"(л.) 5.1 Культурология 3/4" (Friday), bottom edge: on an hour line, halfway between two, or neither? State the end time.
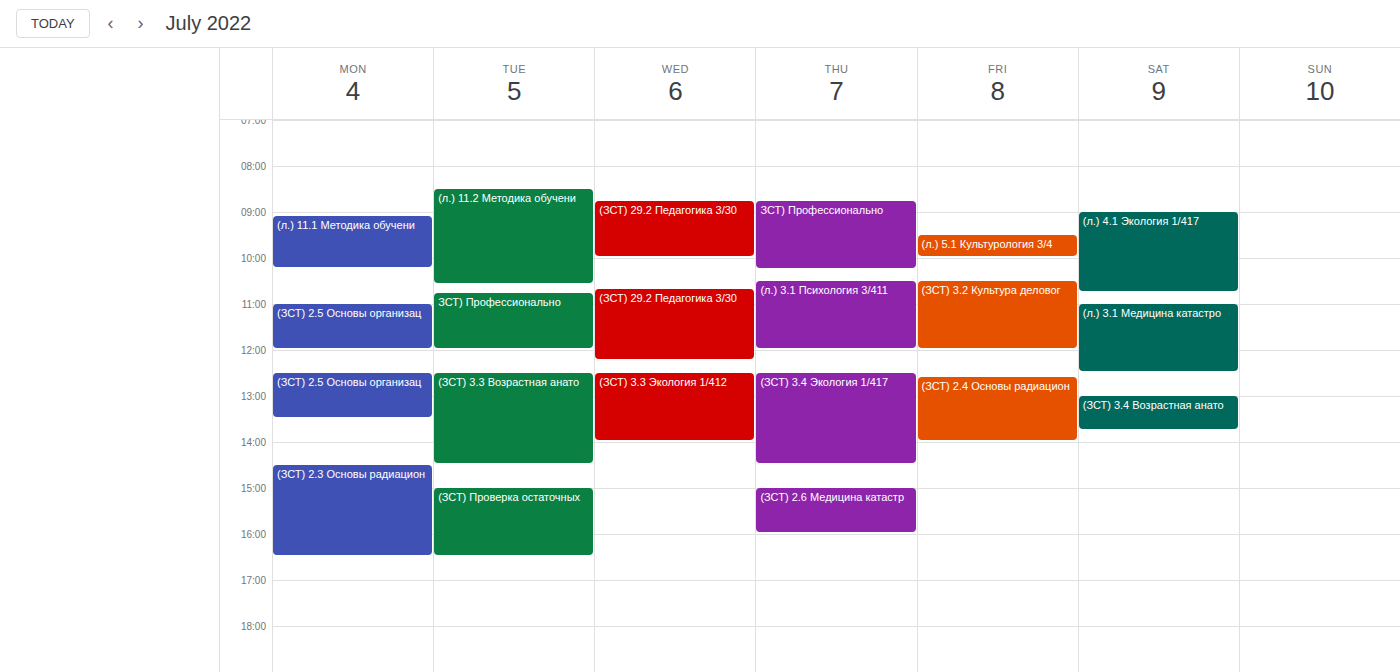
10:00 AM -- exactly on the 10 AM line.